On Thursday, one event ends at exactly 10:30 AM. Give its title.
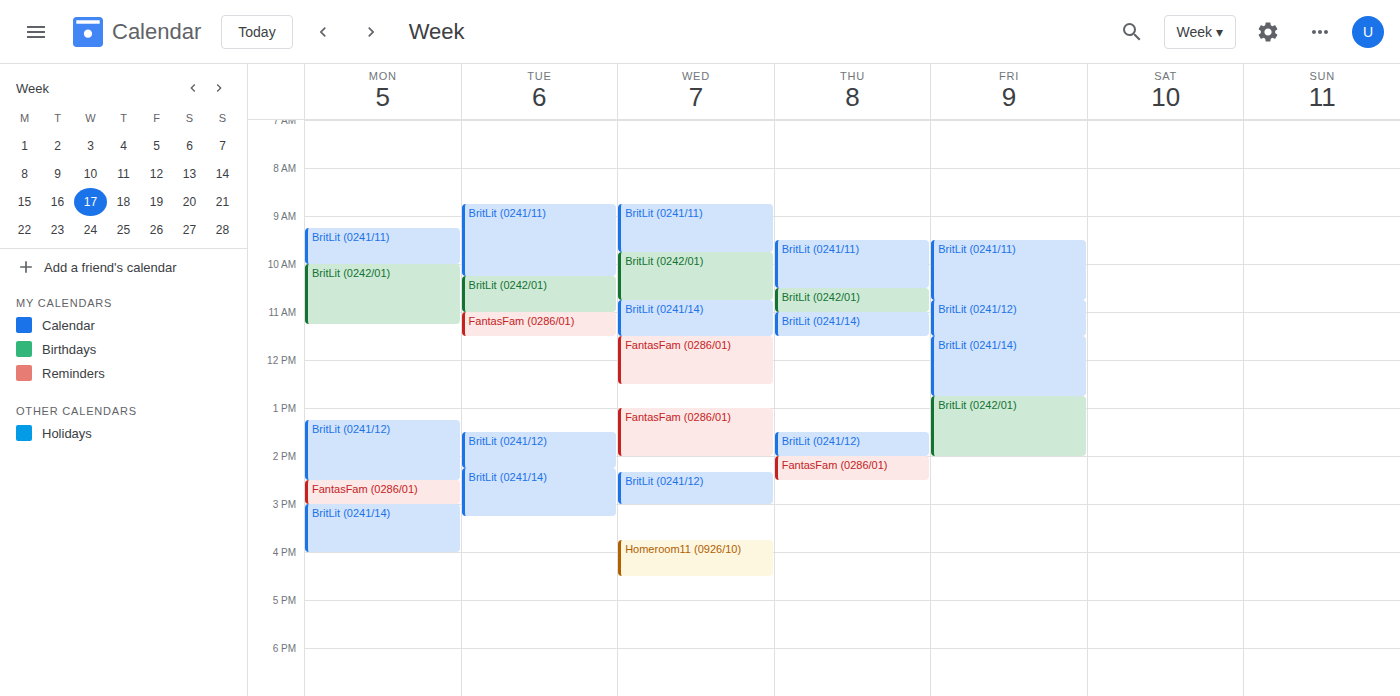
"BritLit (0241/11)"